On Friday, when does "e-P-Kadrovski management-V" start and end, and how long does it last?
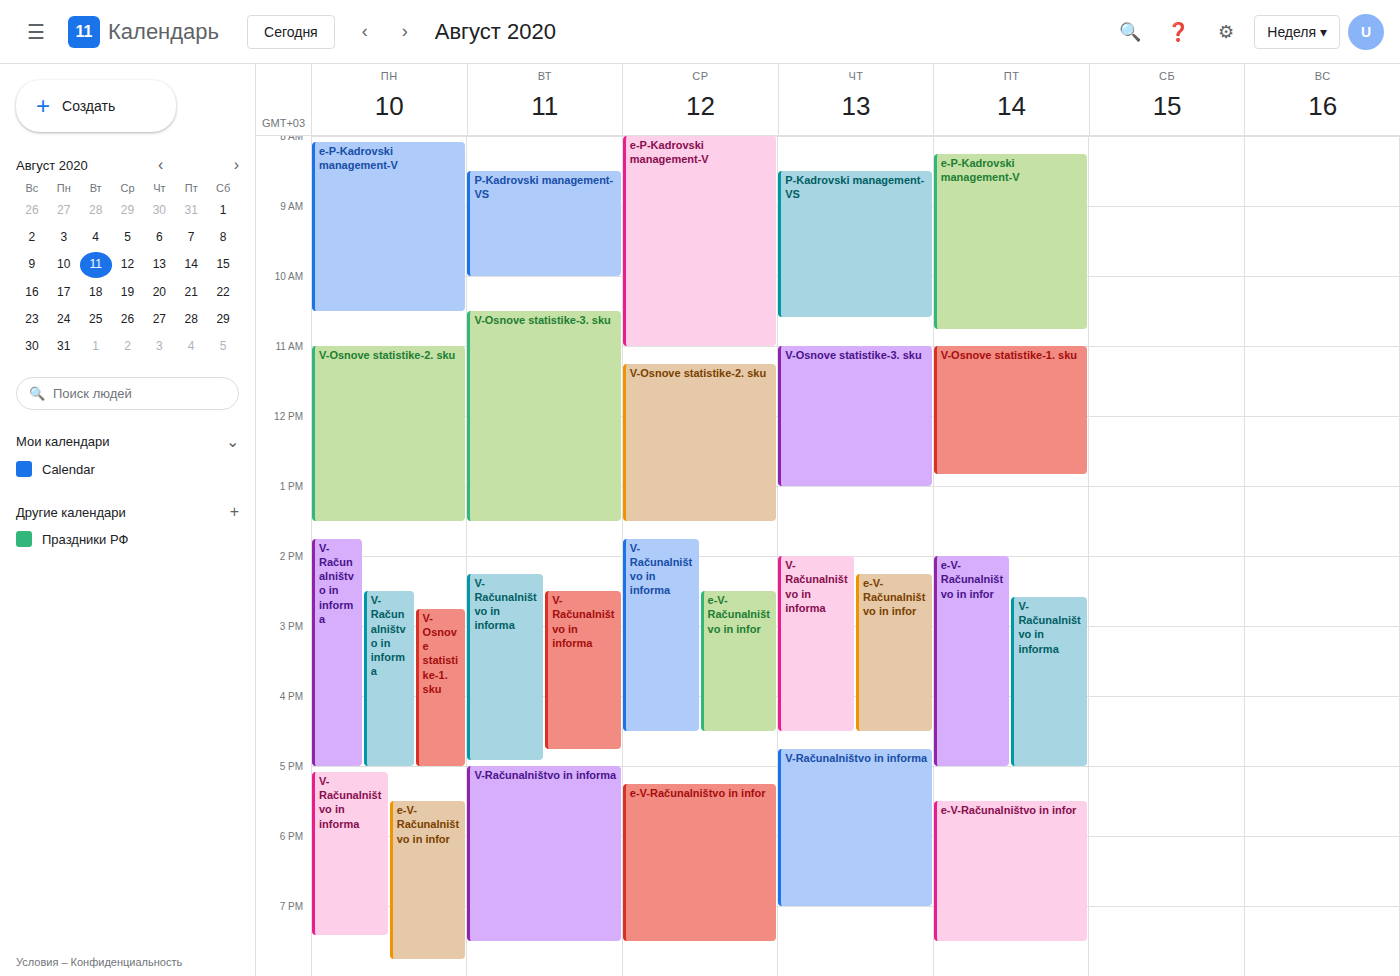
8:15 AM to 10:45 AM, 2 hours 30 minutes